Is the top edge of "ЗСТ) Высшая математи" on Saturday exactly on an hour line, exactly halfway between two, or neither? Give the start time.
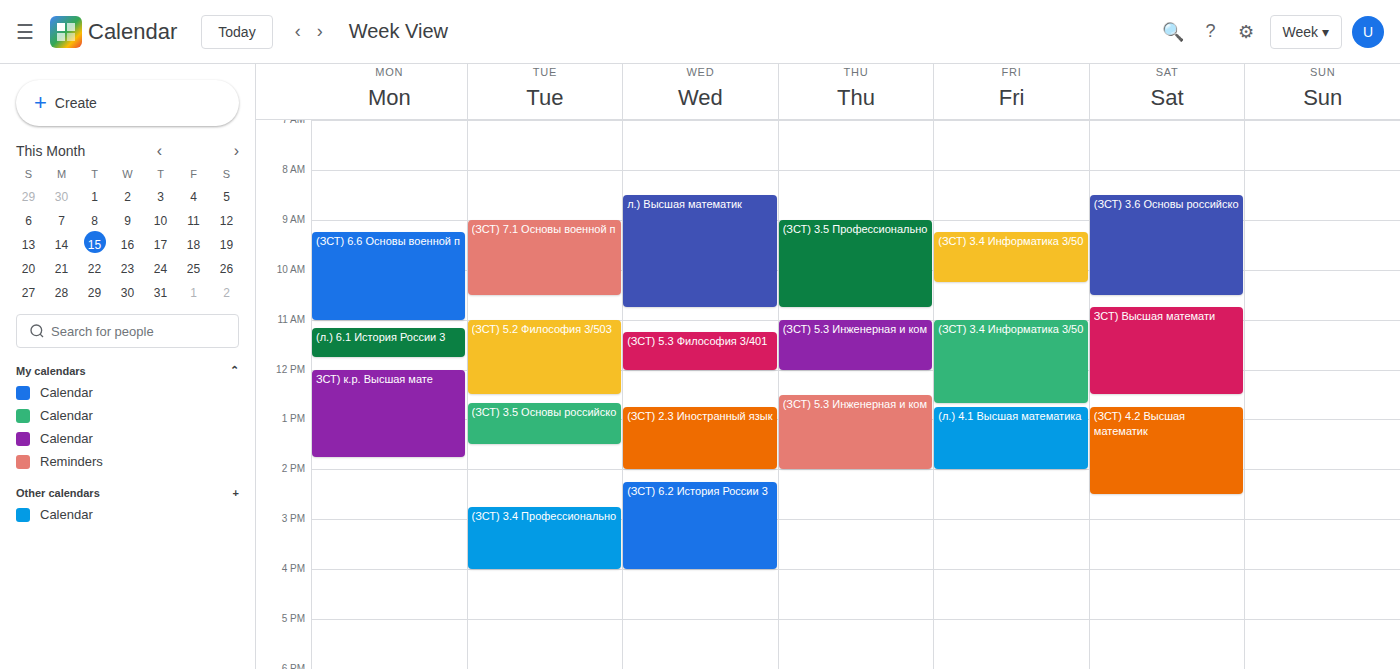
10:45 AM -- neither: three quarters of the way from the 10 AM line to the 11 AM line.